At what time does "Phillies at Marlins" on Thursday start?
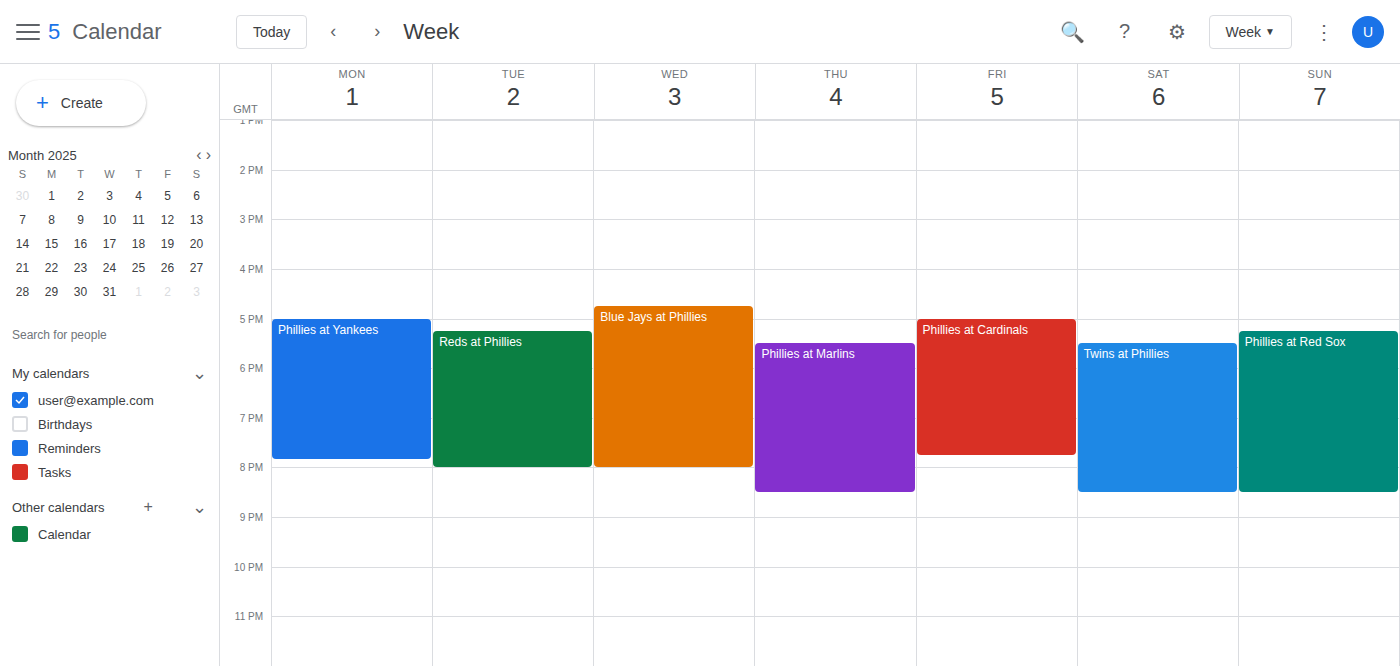
5:30 PM